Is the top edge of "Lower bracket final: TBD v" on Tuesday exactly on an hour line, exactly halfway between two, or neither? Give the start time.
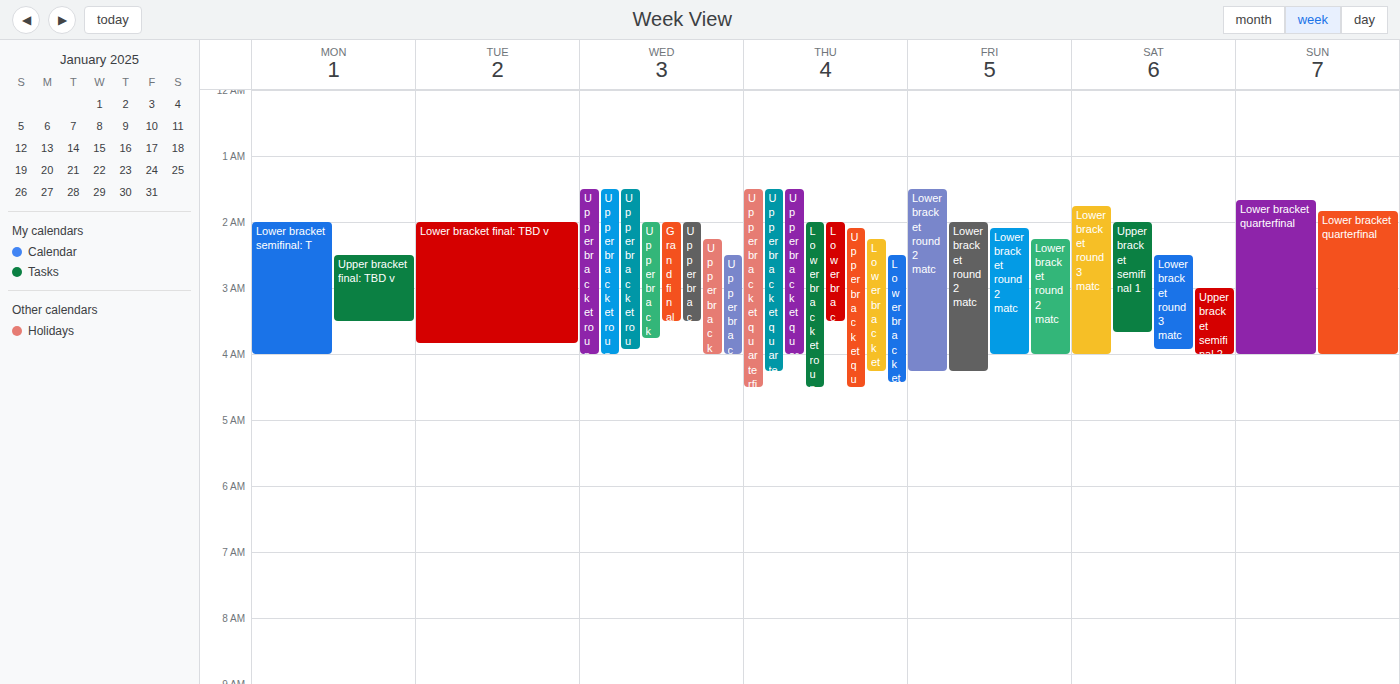
2:00 AM -- exactly on the 2 AM line.